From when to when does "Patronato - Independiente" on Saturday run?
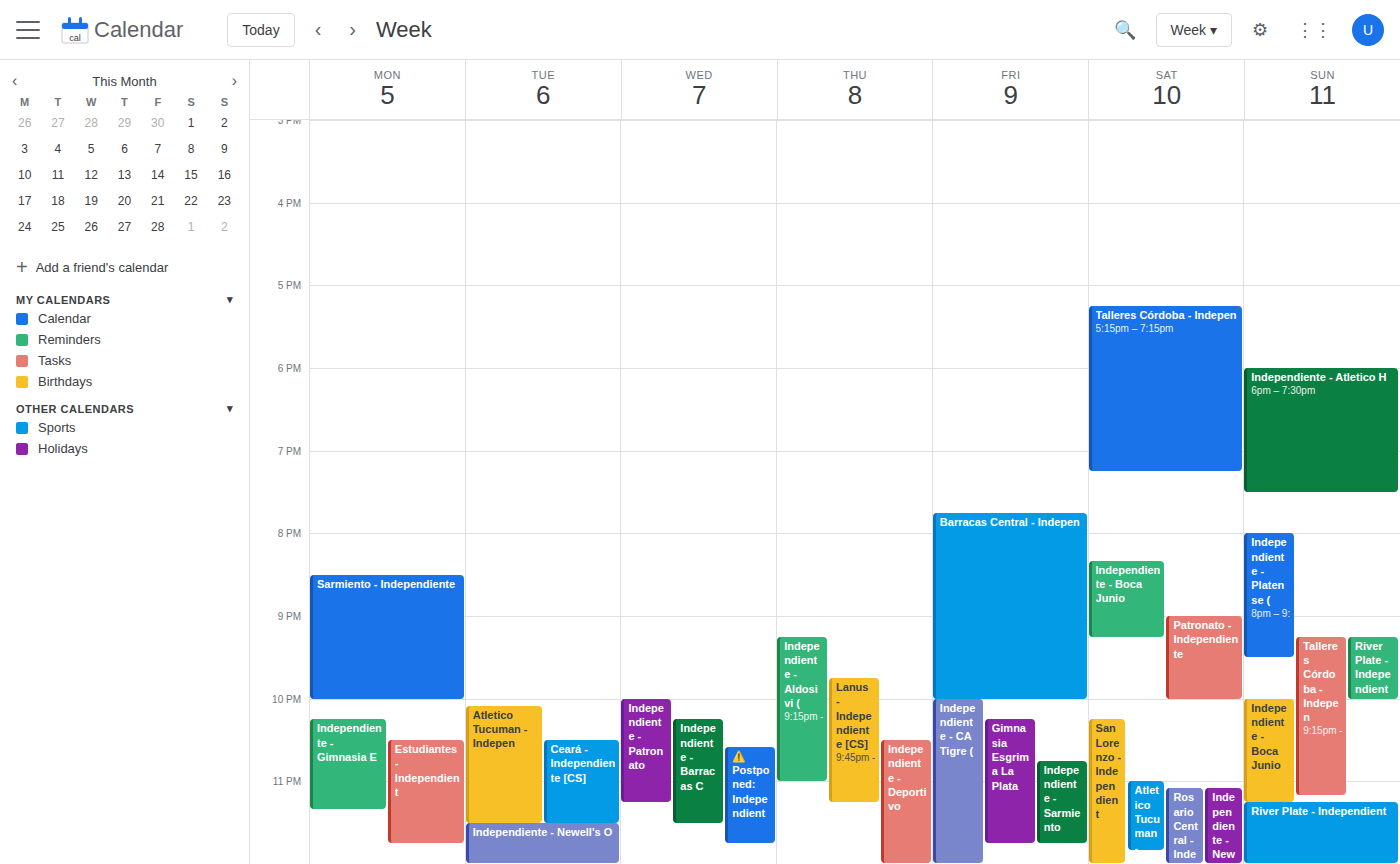
9:00 PM to 10:00 PM